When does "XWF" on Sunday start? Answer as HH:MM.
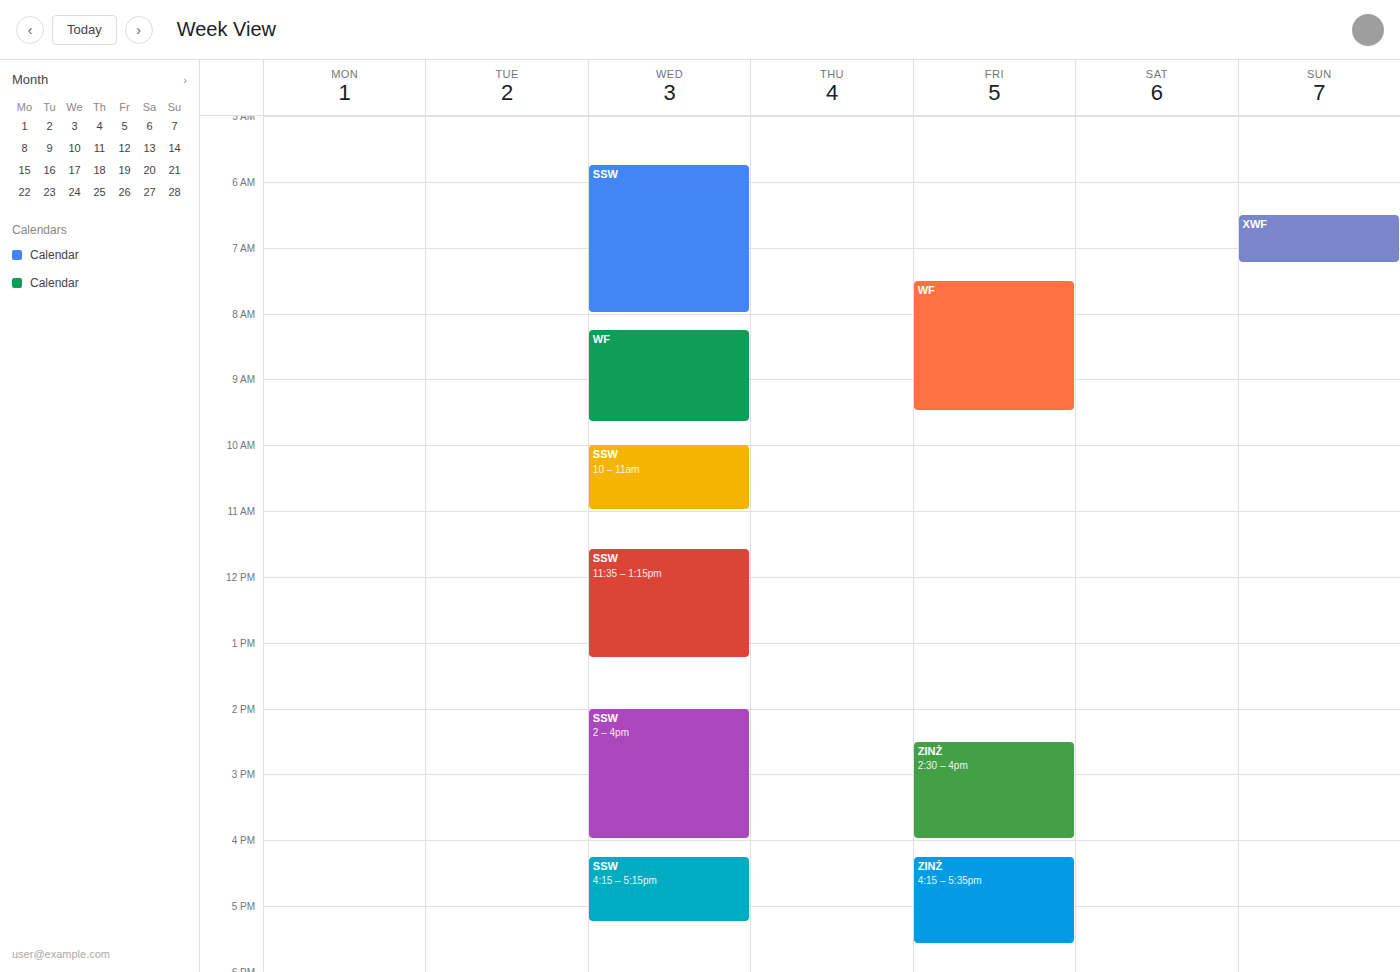
06:30